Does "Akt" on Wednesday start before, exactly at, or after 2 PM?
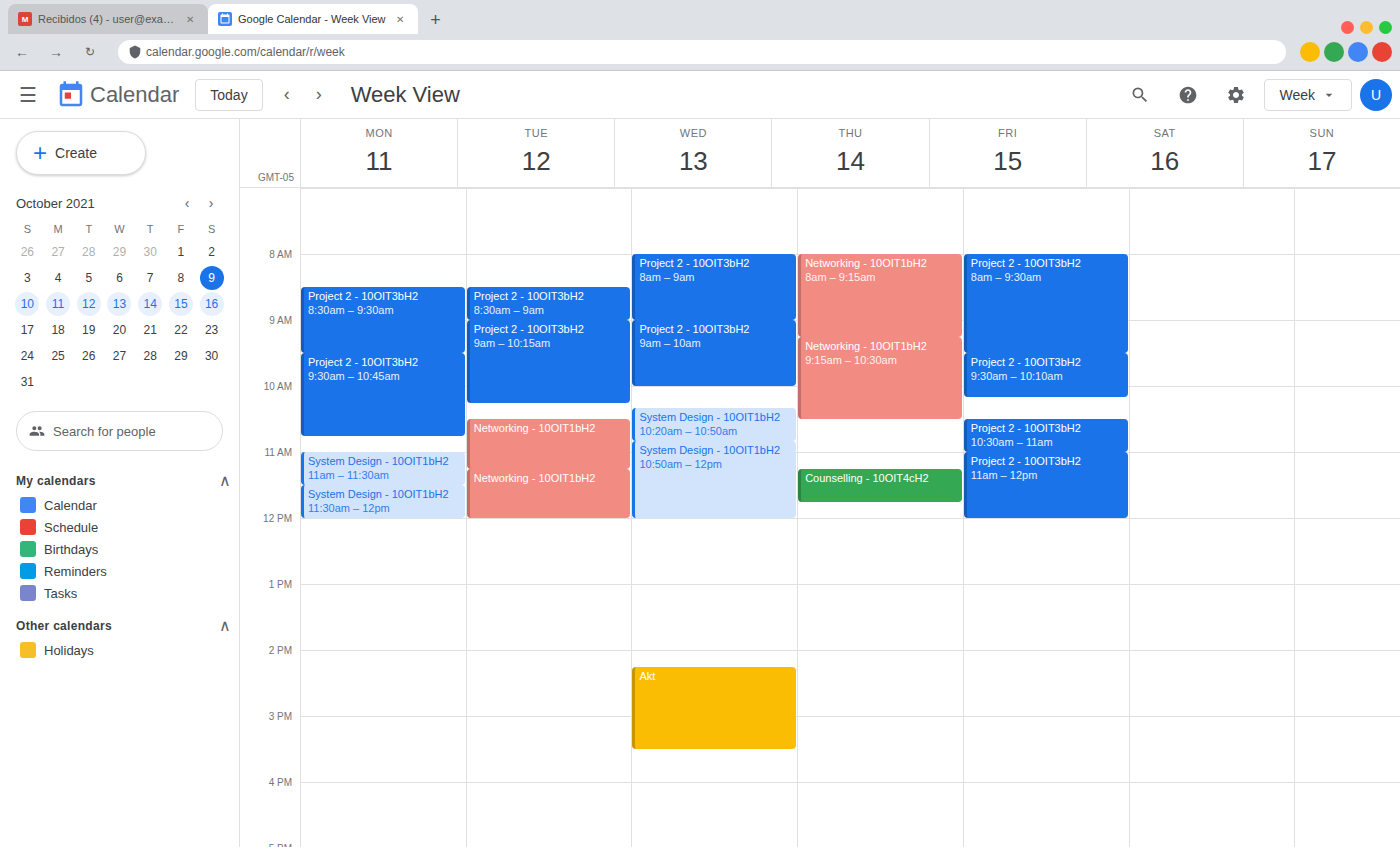
2:15 PM -- after 2 PM, 15 minutes below the 2 PM line.